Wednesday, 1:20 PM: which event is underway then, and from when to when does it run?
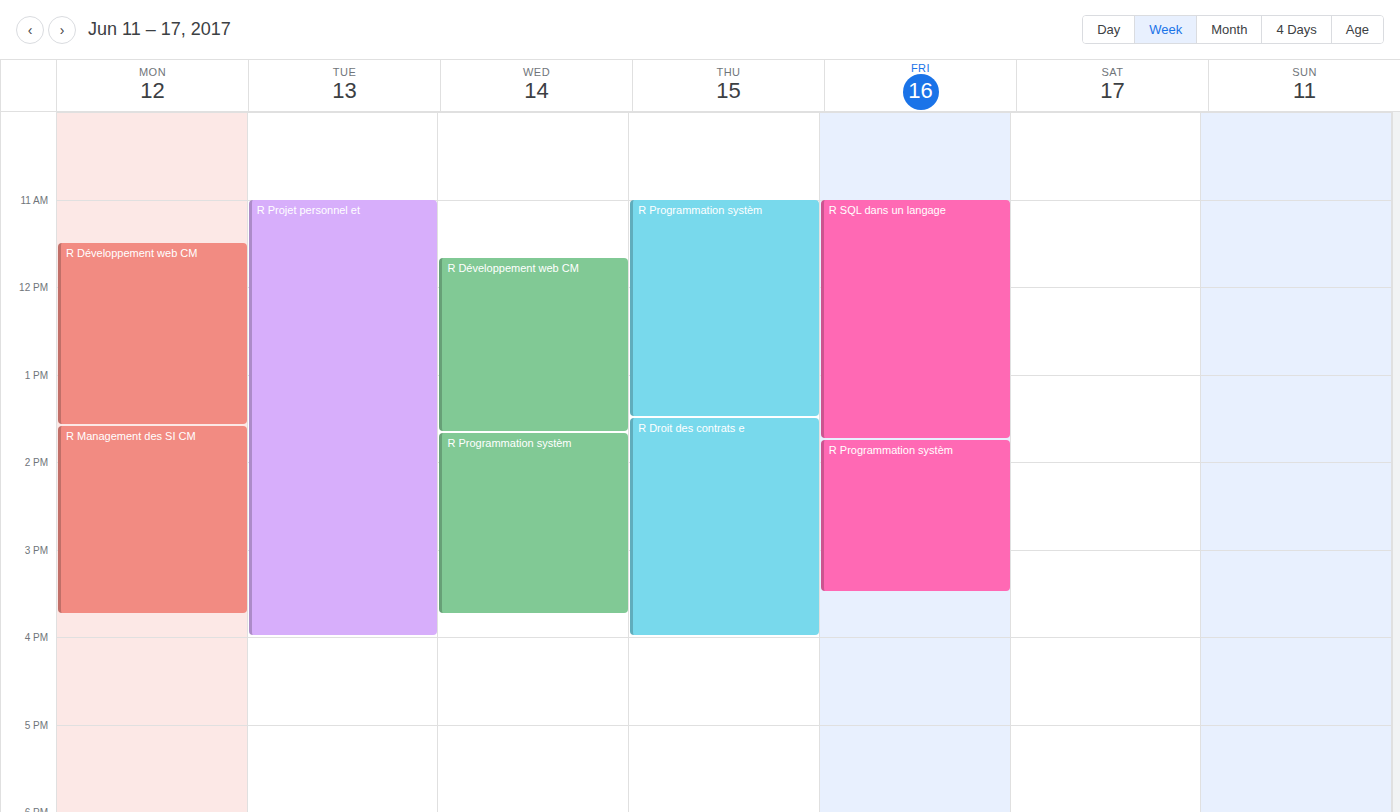
"R Développement web CM", 11:40 AM to 1:40 PM